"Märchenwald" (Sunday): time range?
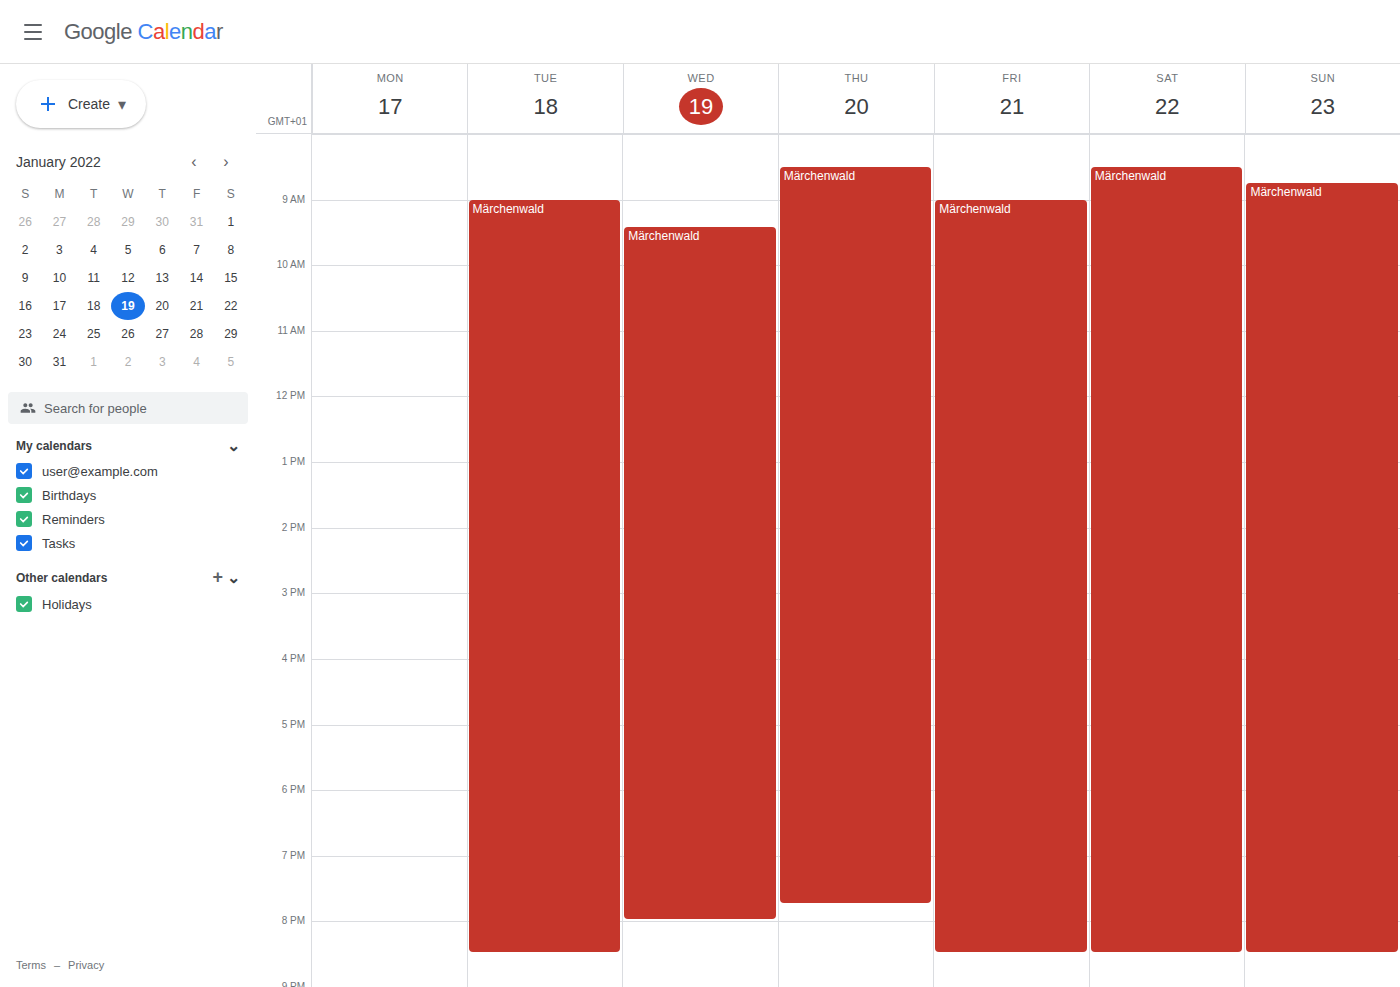
8:45 AM to 8:30 PM